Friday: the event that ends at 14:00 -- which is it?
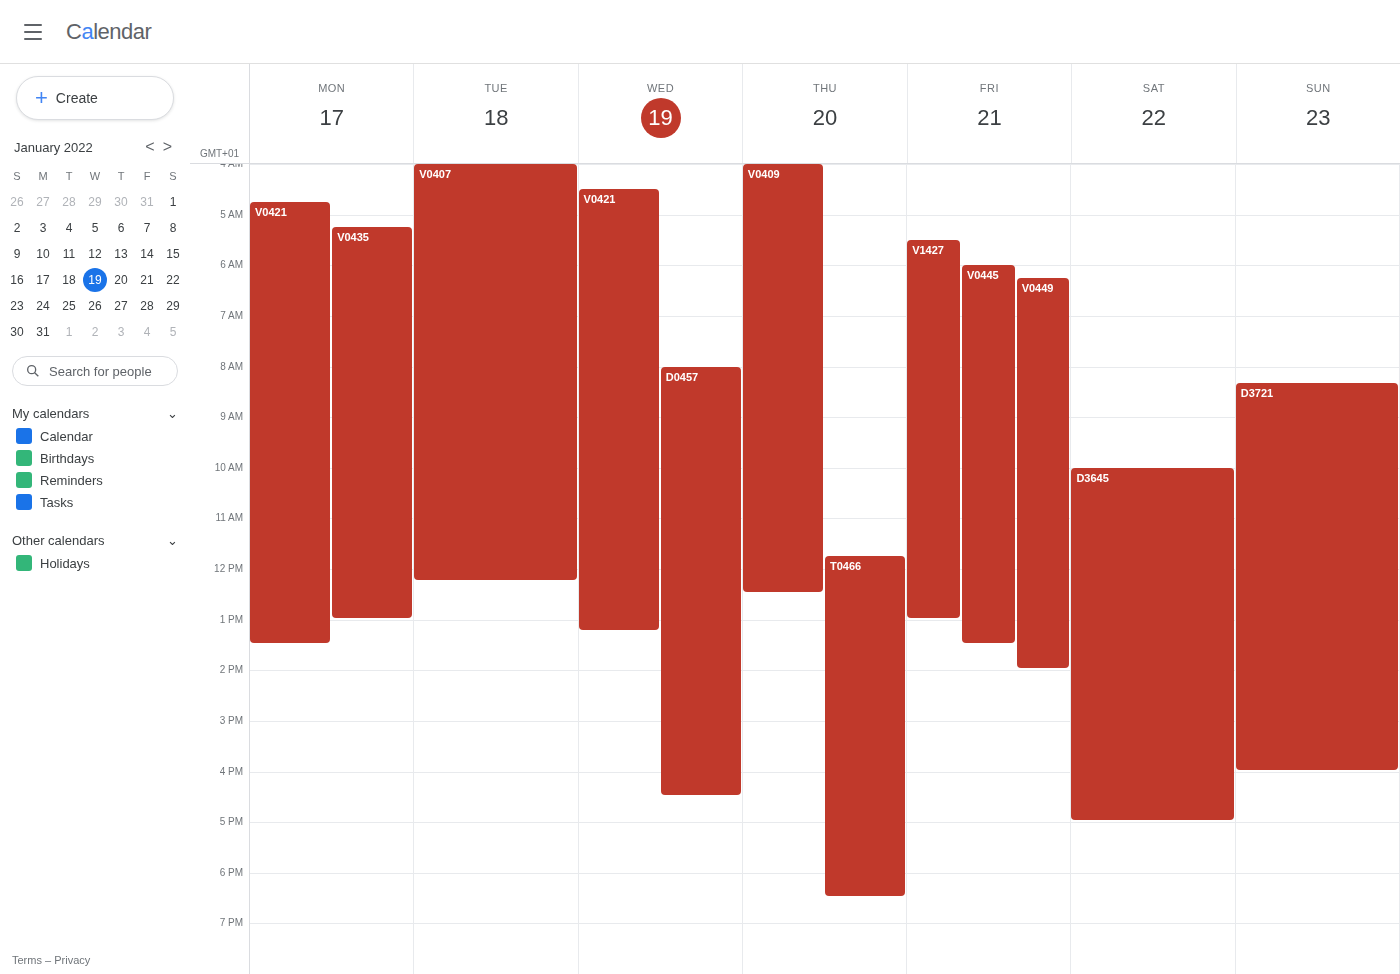
"V0449"